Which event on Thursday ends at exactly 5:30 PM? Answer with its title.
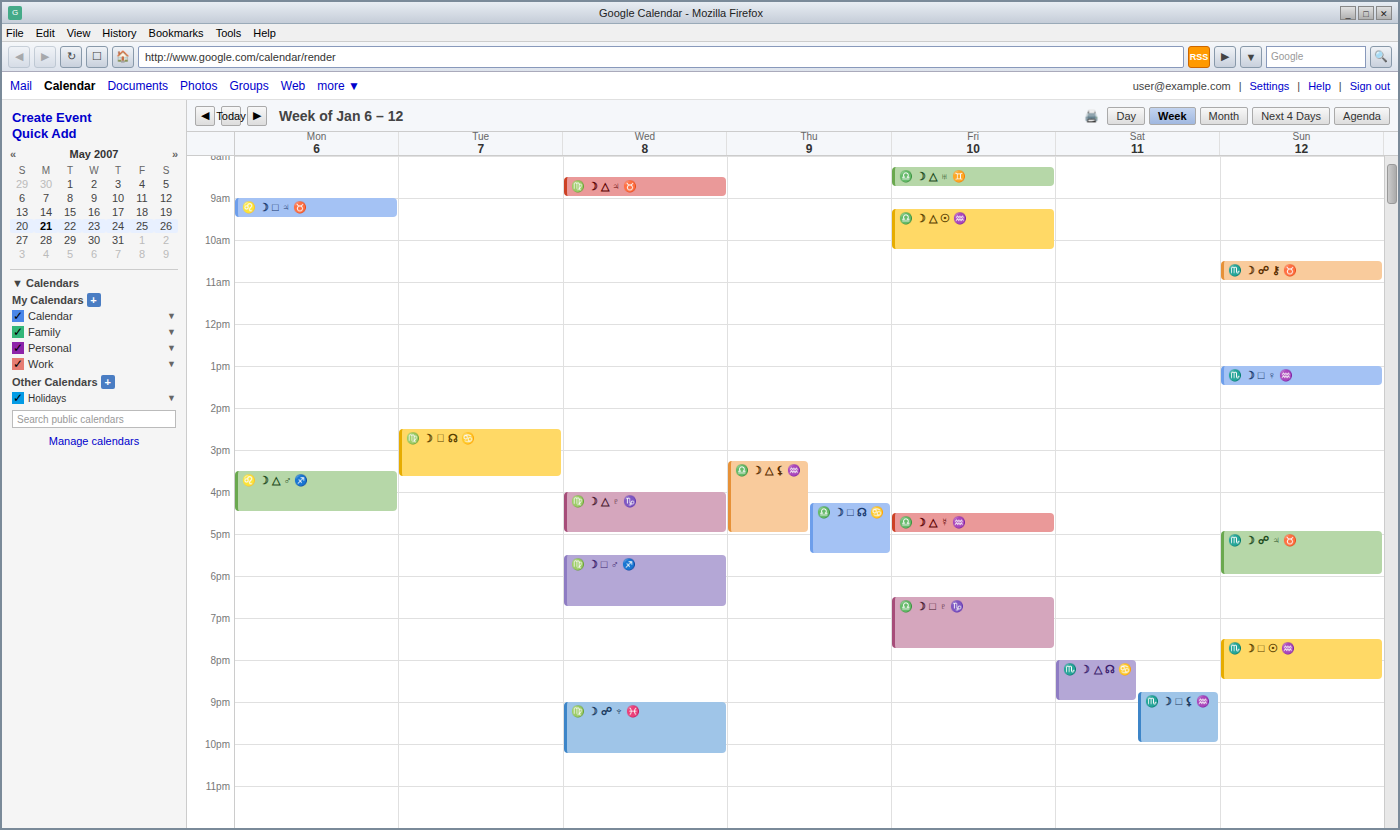
"♎️ ☽ □ ☊ ♋️"